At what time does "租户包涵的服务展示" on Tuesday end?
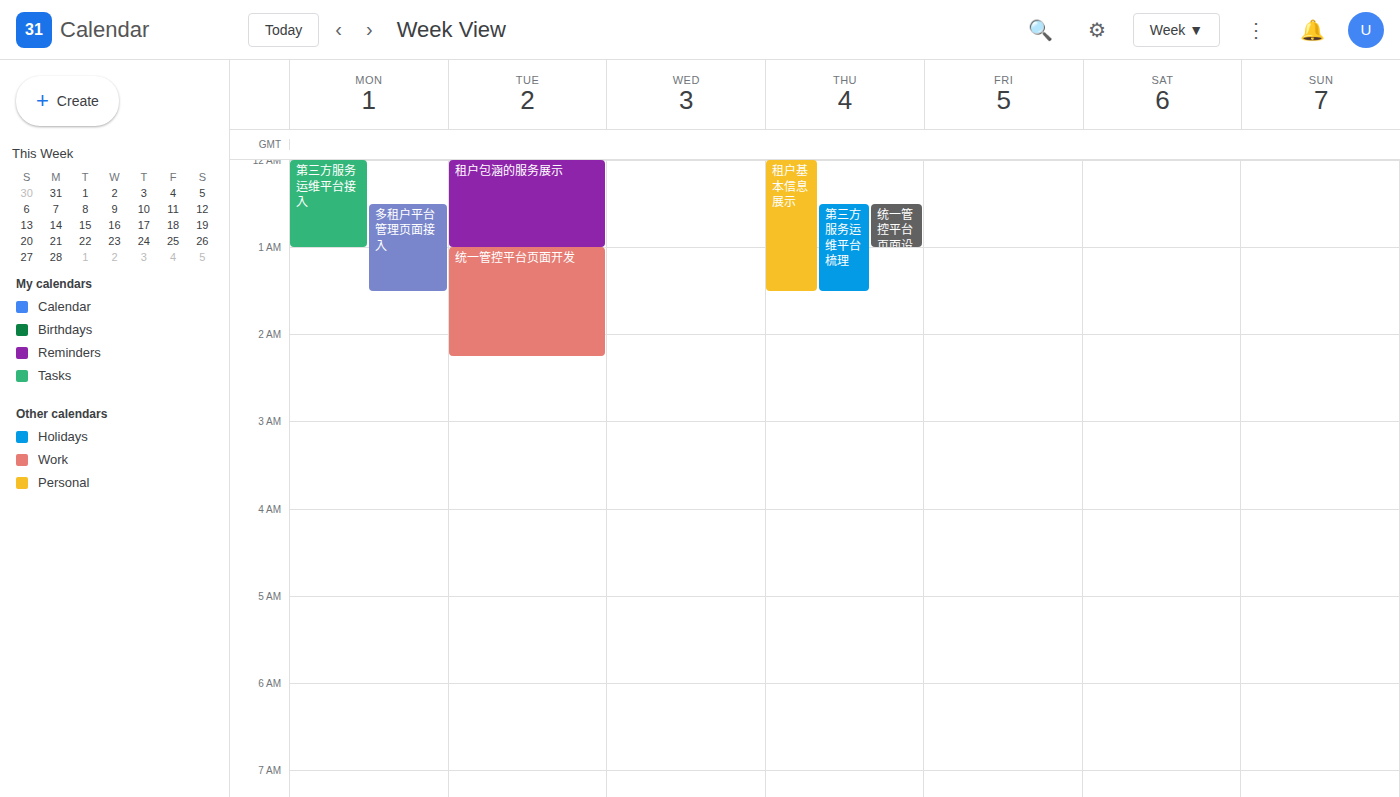
1:00 AM